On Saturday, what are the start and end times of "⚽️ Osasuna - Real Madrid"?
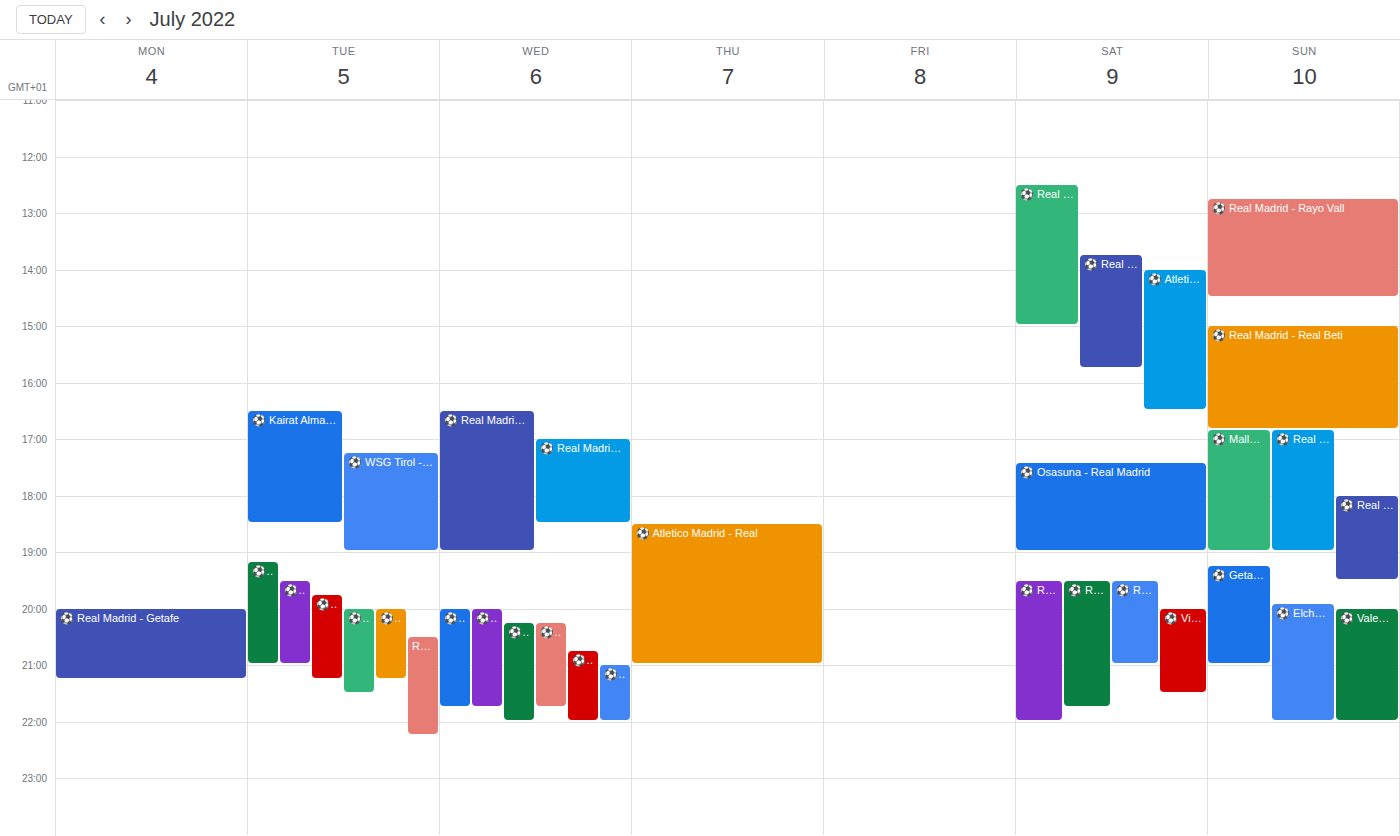
5:25 PM to 7:00 PM